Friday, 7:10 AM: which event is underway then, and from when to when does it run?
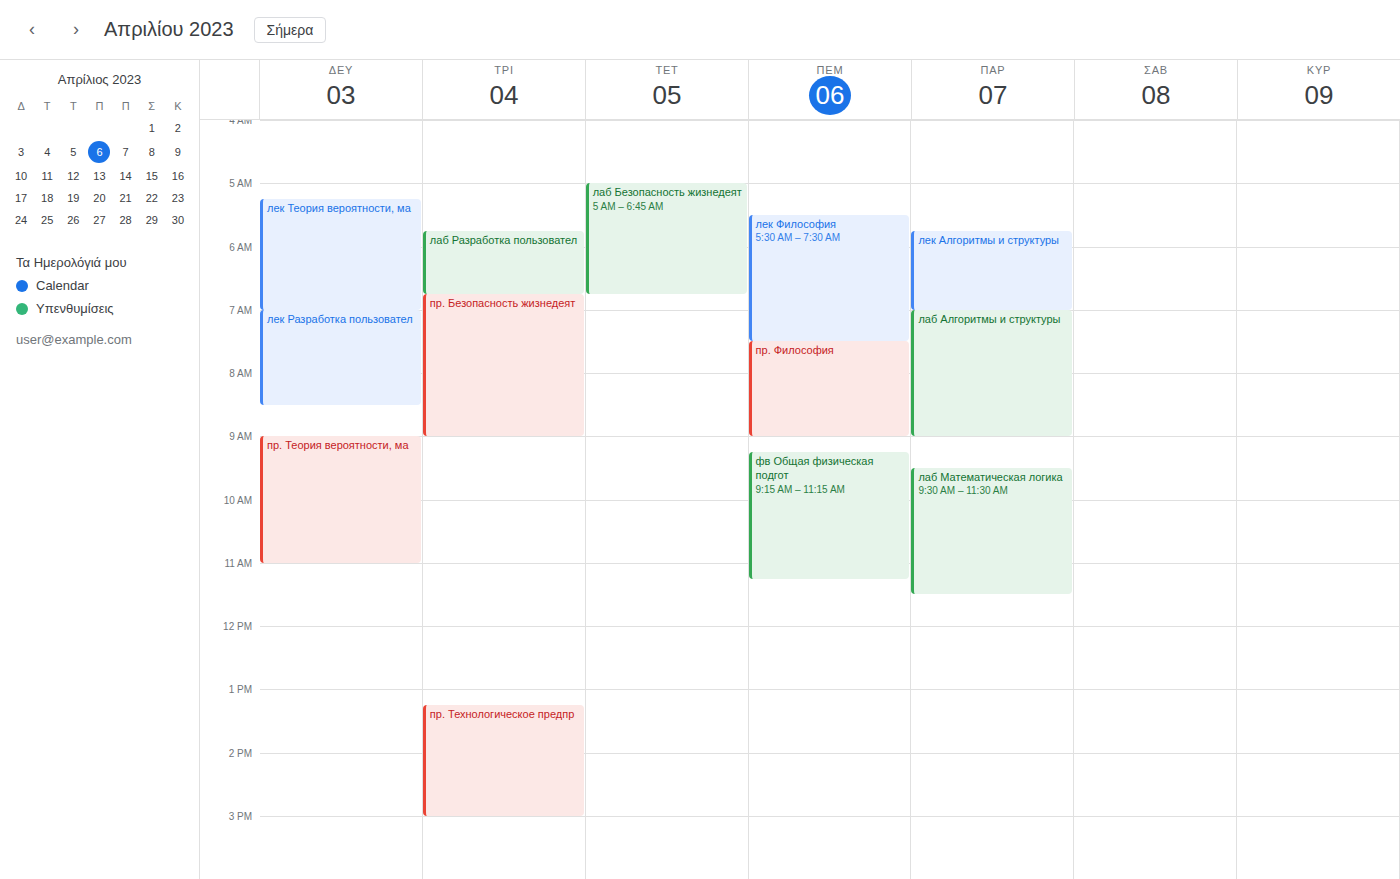
"лаб Алгоритмы и структуры", 7:00 AM to 9:00 AM